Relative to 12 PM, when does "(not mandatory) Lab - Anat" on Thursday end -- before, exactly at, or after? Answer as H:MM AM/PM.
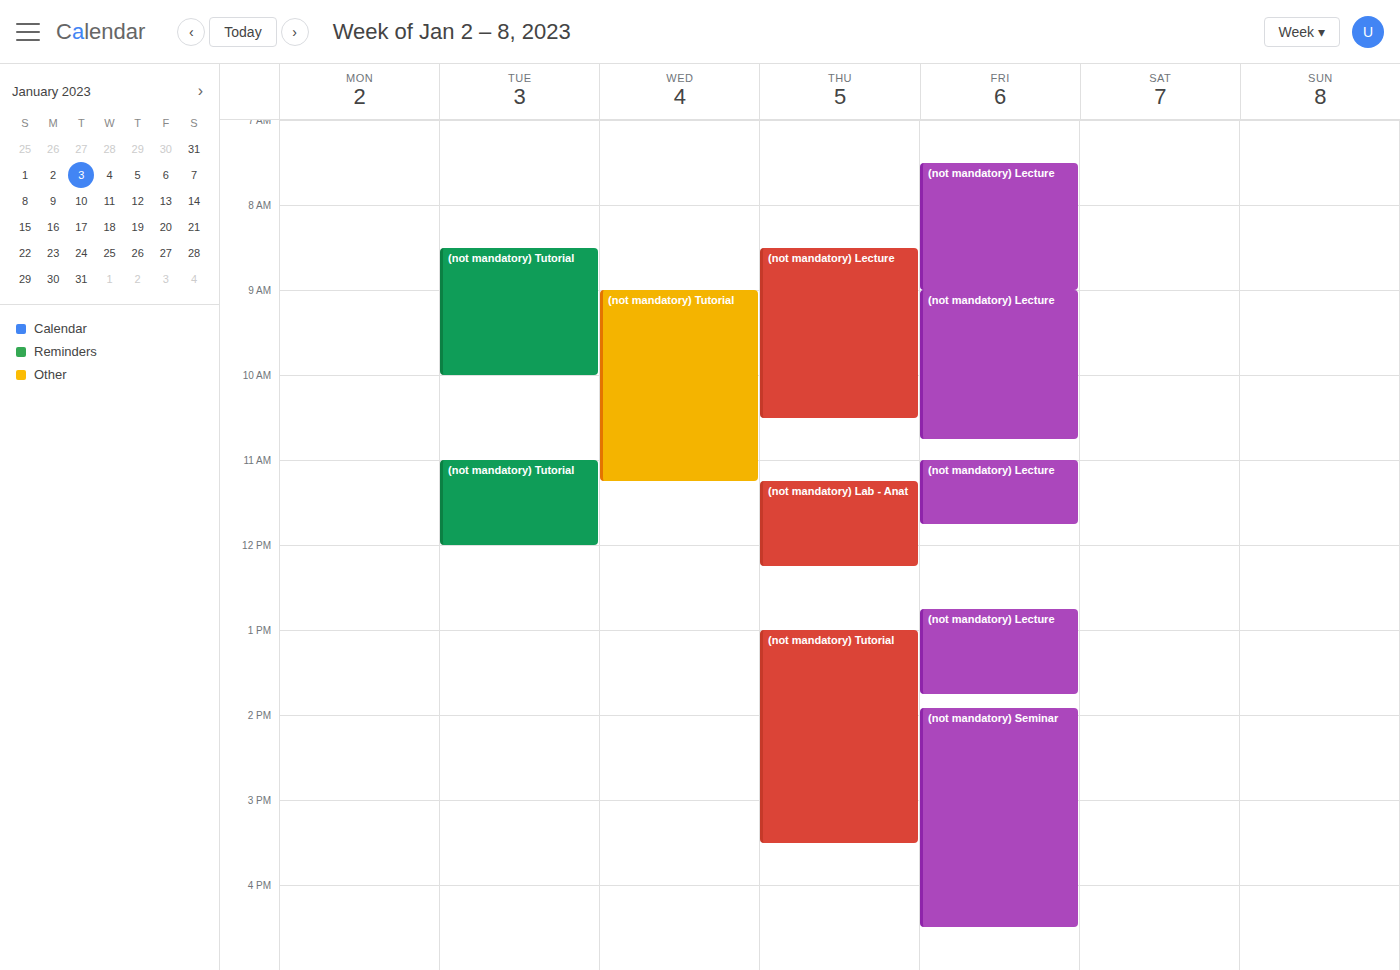
12:15 PM -- after 12 PM, 15 minutes below the 12 PM line.